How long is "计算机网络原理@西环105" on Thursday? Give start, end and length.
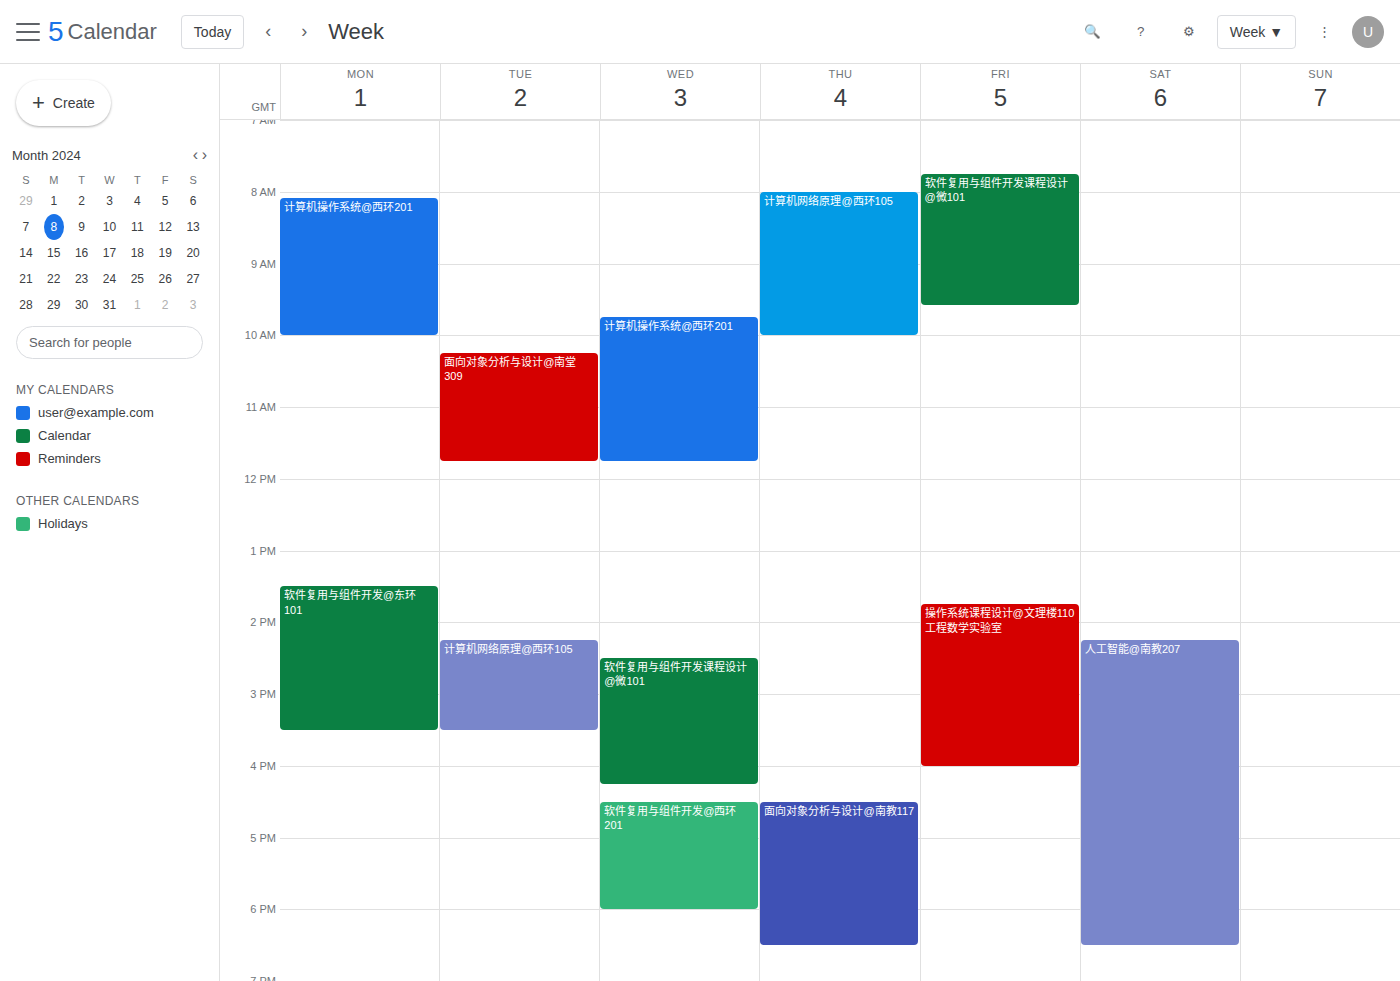
8:00 AM to 10:00 AM, 2 hours